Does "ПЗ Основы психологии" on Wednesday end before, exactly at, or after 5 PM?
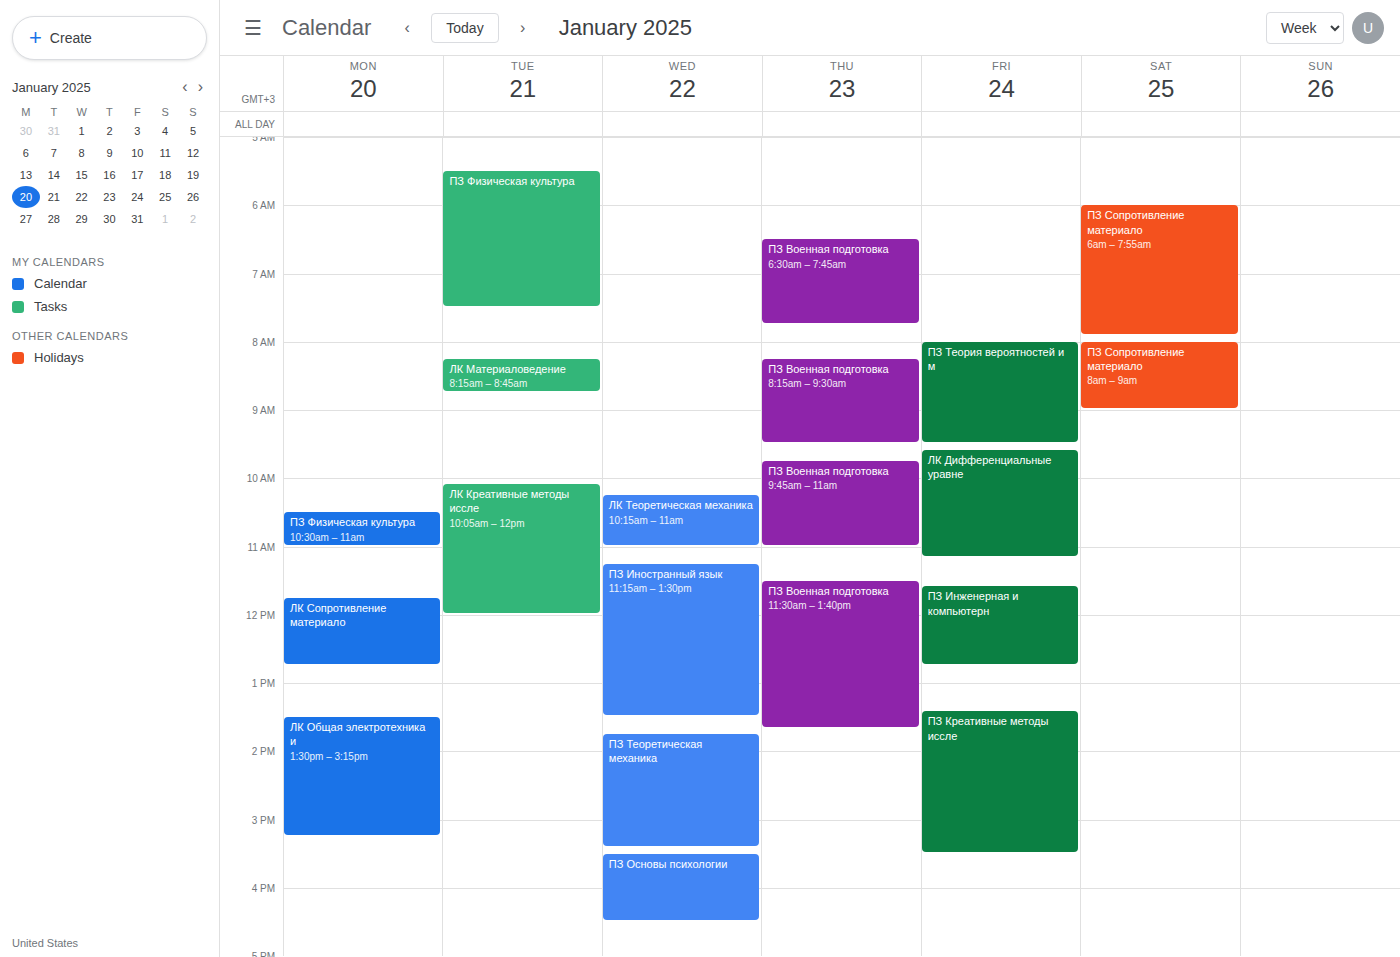
4:30 PM -- before 5 PM, 30 minutes above the 5 PM line.